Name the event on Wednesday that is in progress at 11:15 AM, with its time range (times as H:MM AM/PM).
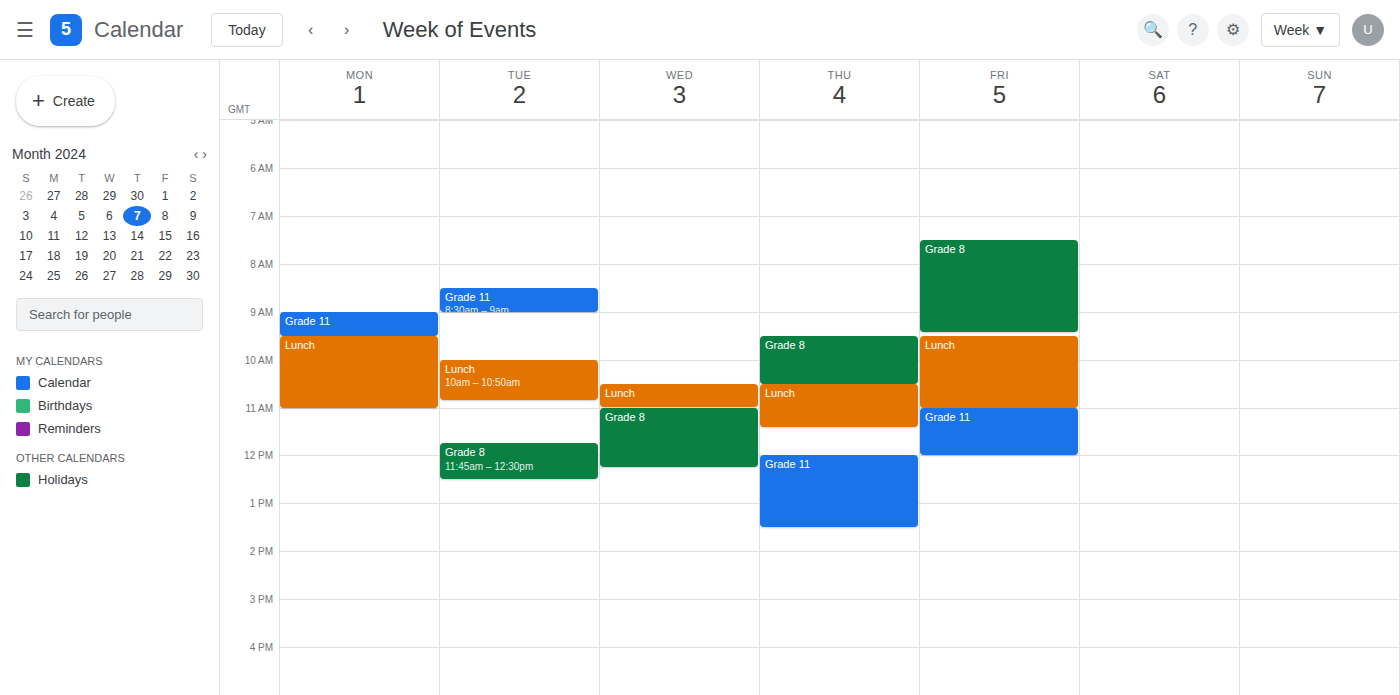
"Grade 8", 11:00 AM to 12:15 PM